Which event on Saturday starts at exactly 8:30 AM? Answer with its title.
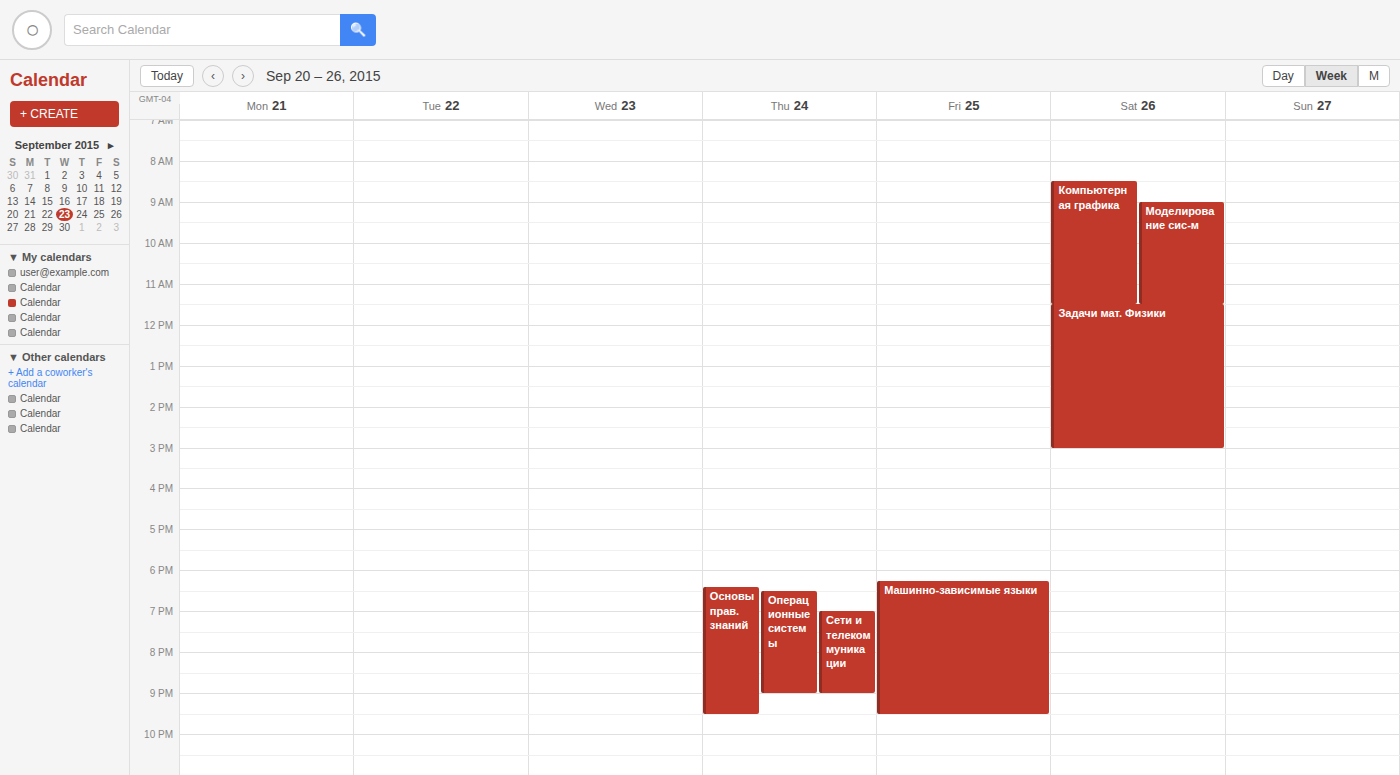
"Компьютерная графика"